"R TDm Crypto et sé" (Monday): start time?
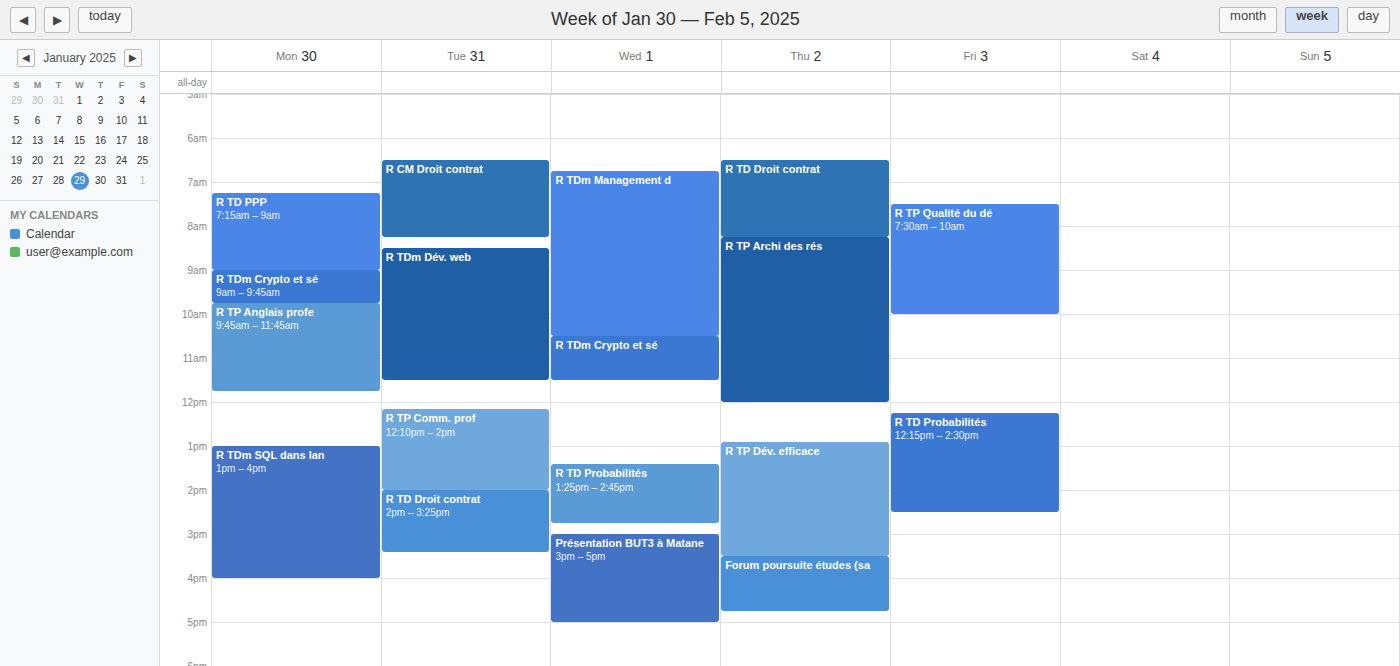
09:00